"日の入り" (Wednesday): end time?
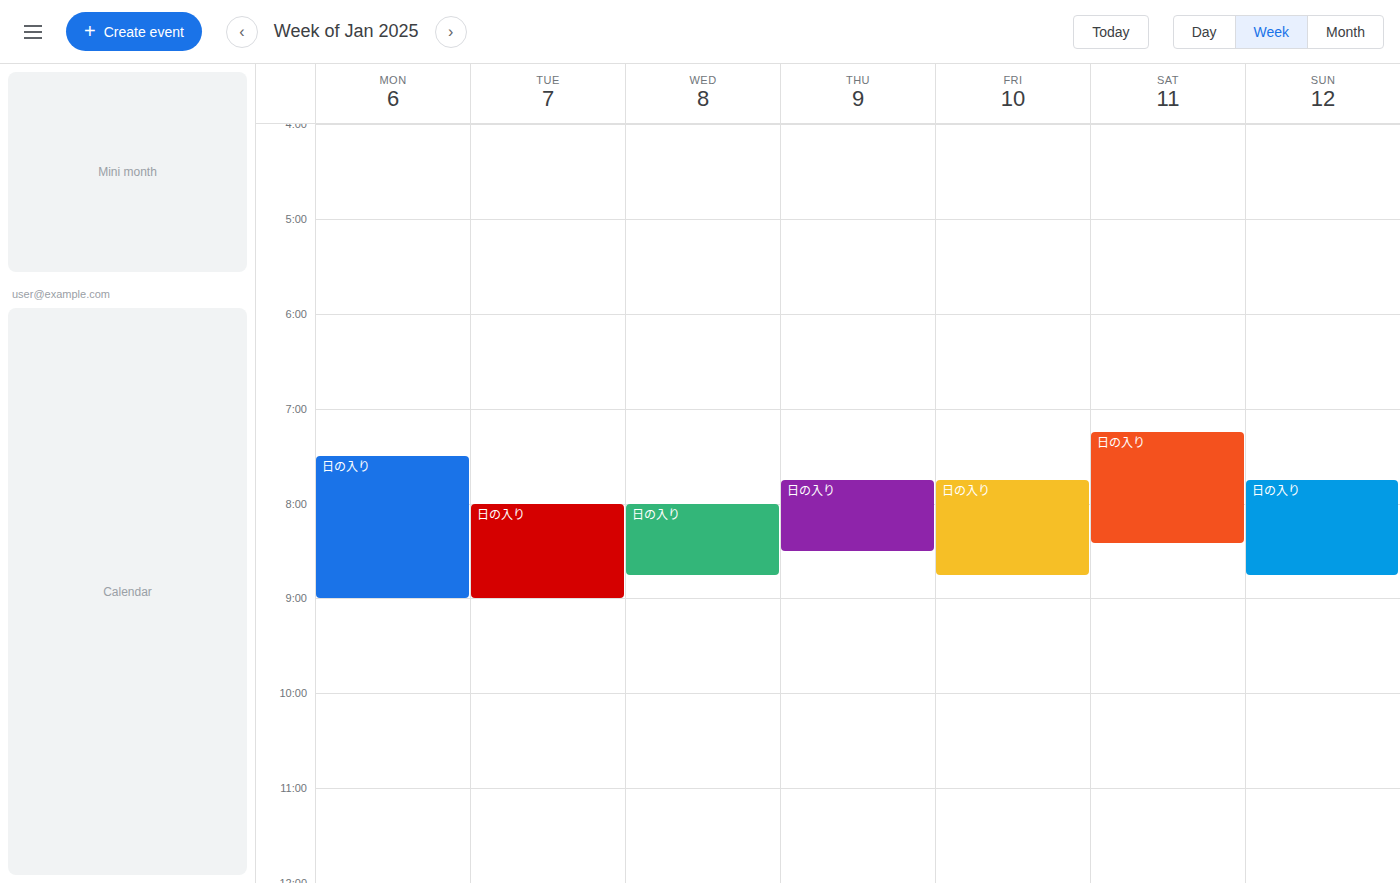
8:45 AM